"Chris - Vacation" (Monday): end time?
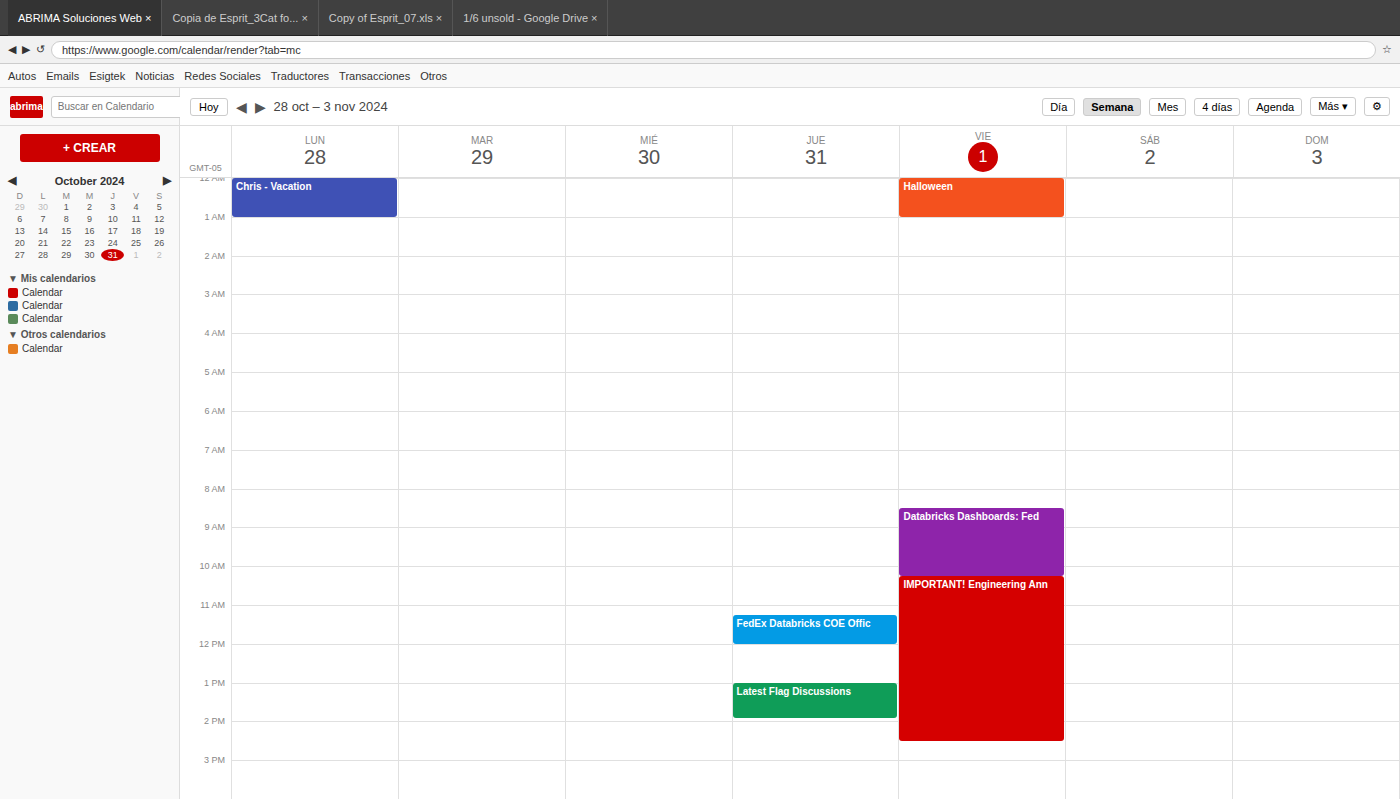
1:00 AM